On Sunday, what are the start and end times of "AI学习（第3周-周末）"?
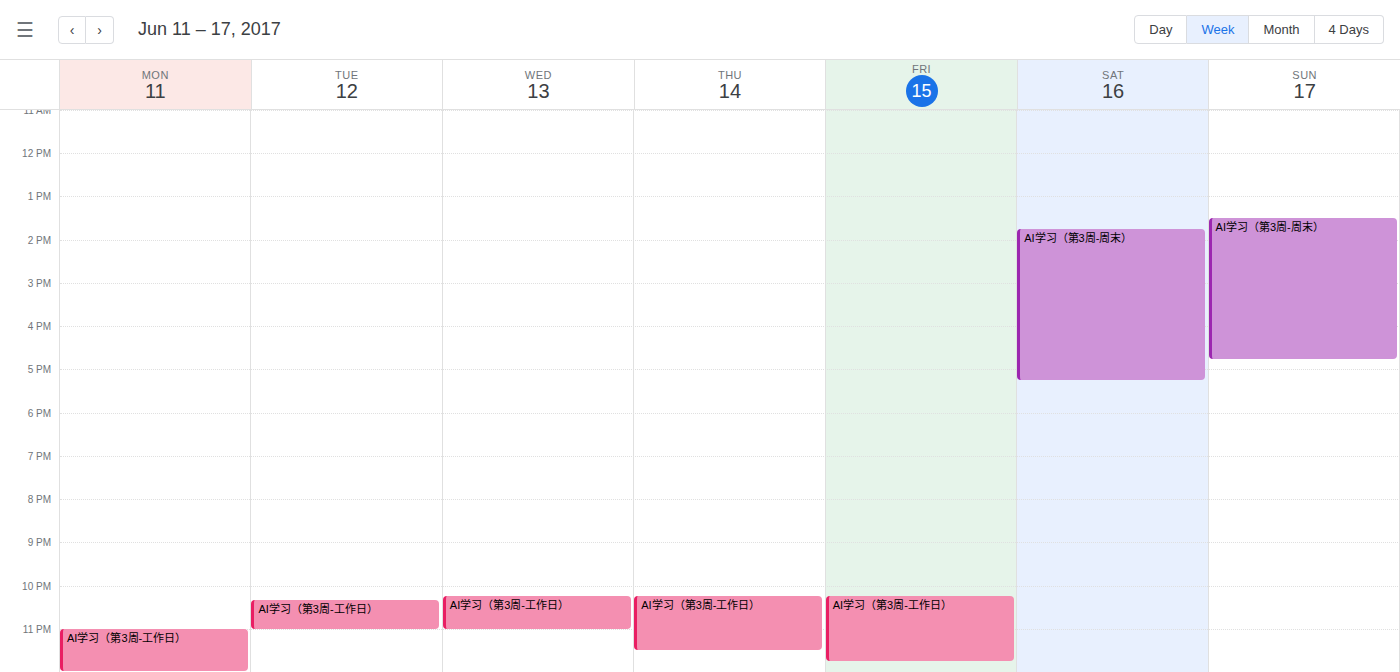
1:30 PM to 4:45 PM